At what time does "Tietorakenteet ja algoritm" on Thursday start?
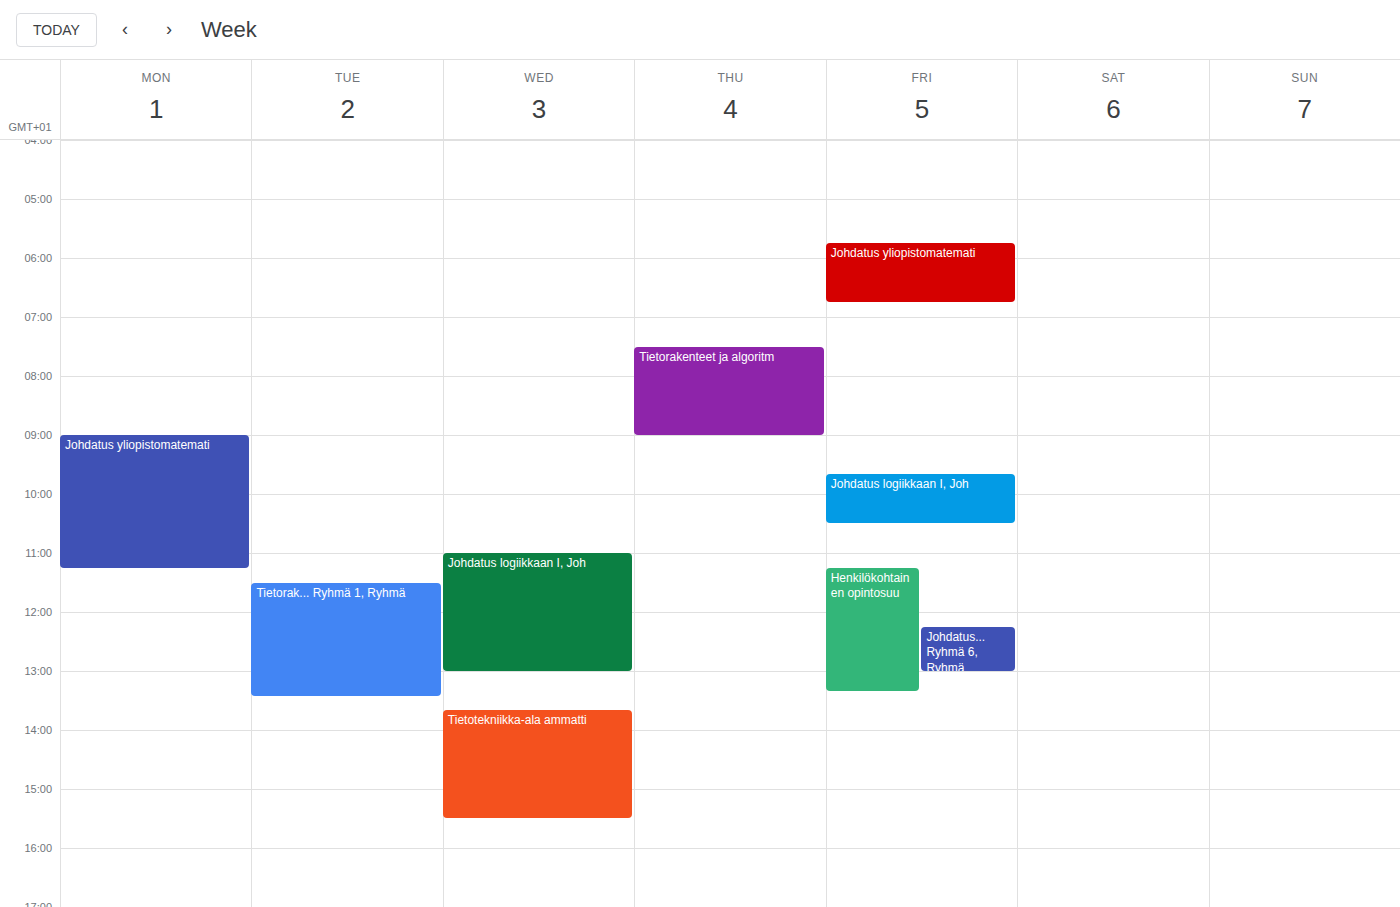
7:30 AM